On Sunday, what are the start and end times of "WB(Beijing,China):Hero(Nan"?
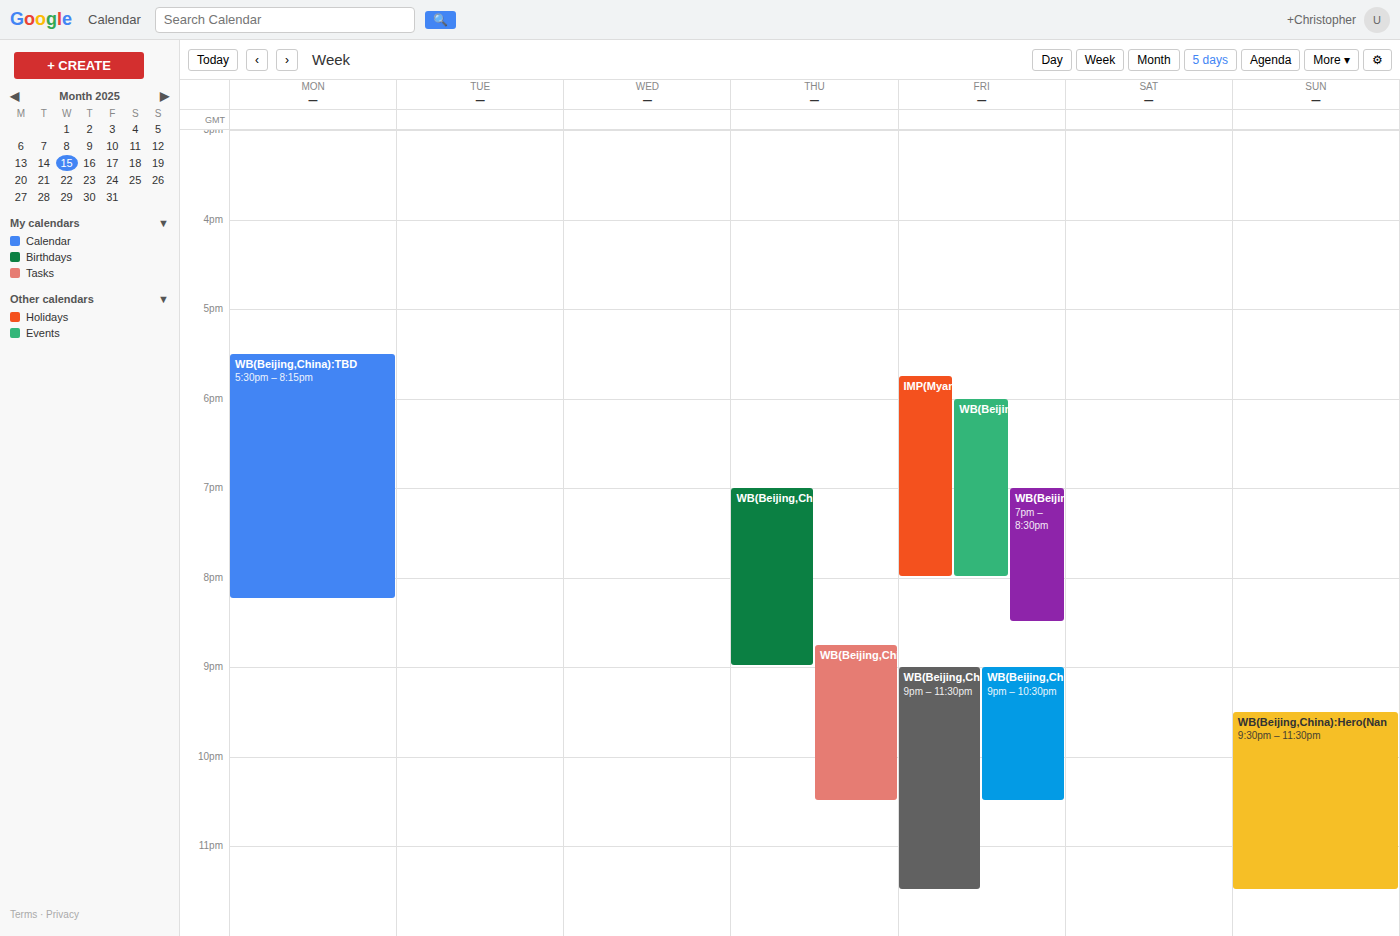
9:30 PM to 11:30 PM